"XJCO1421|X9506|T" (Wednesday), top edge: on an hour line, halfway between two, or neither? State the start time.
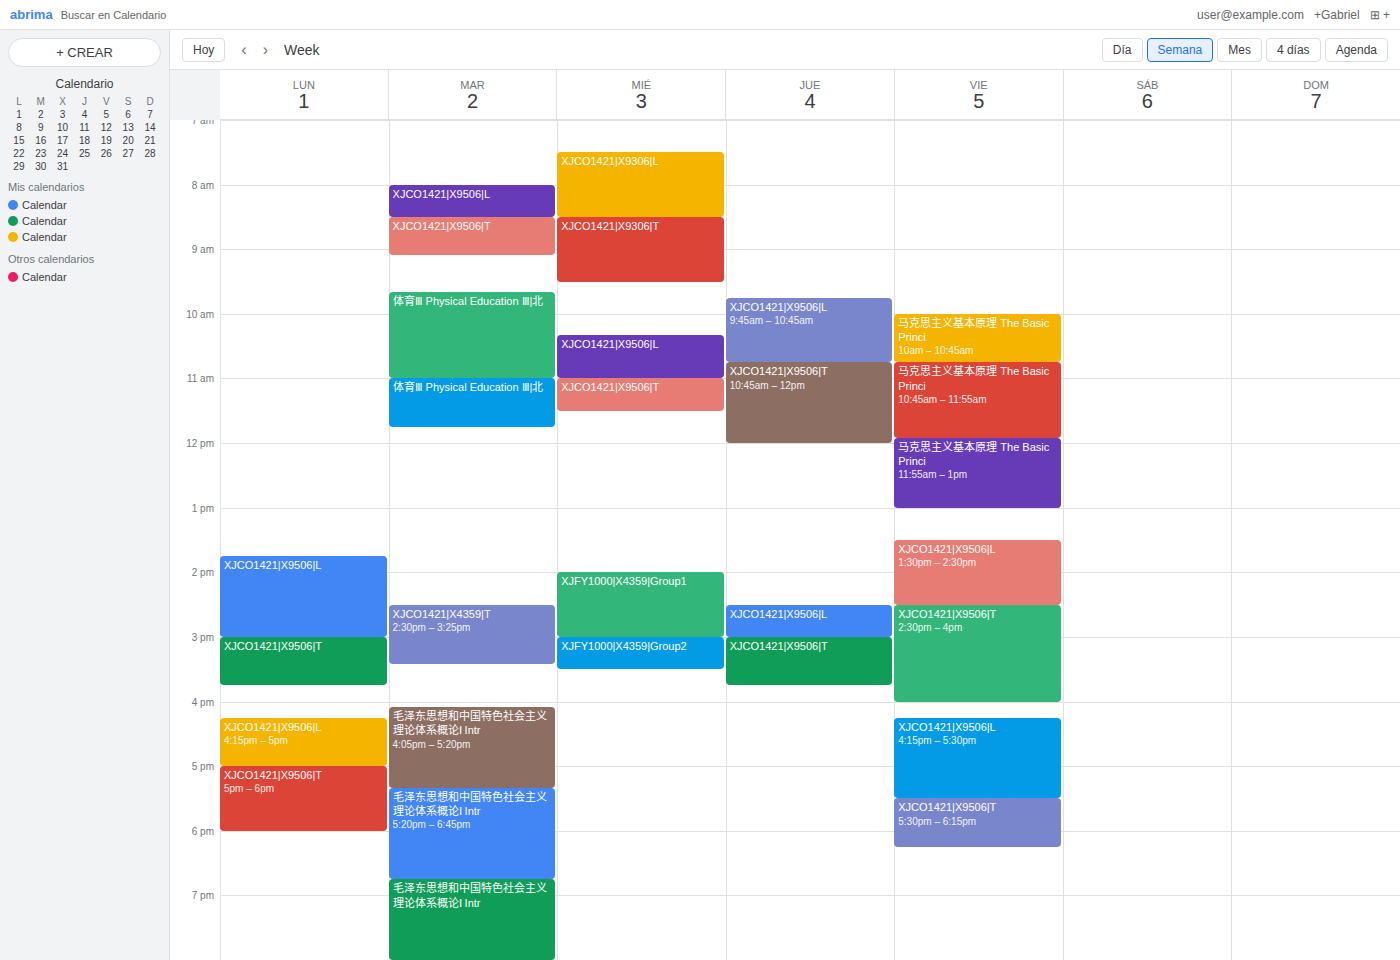
11:00 AM -- exactly on the 11 AM line.